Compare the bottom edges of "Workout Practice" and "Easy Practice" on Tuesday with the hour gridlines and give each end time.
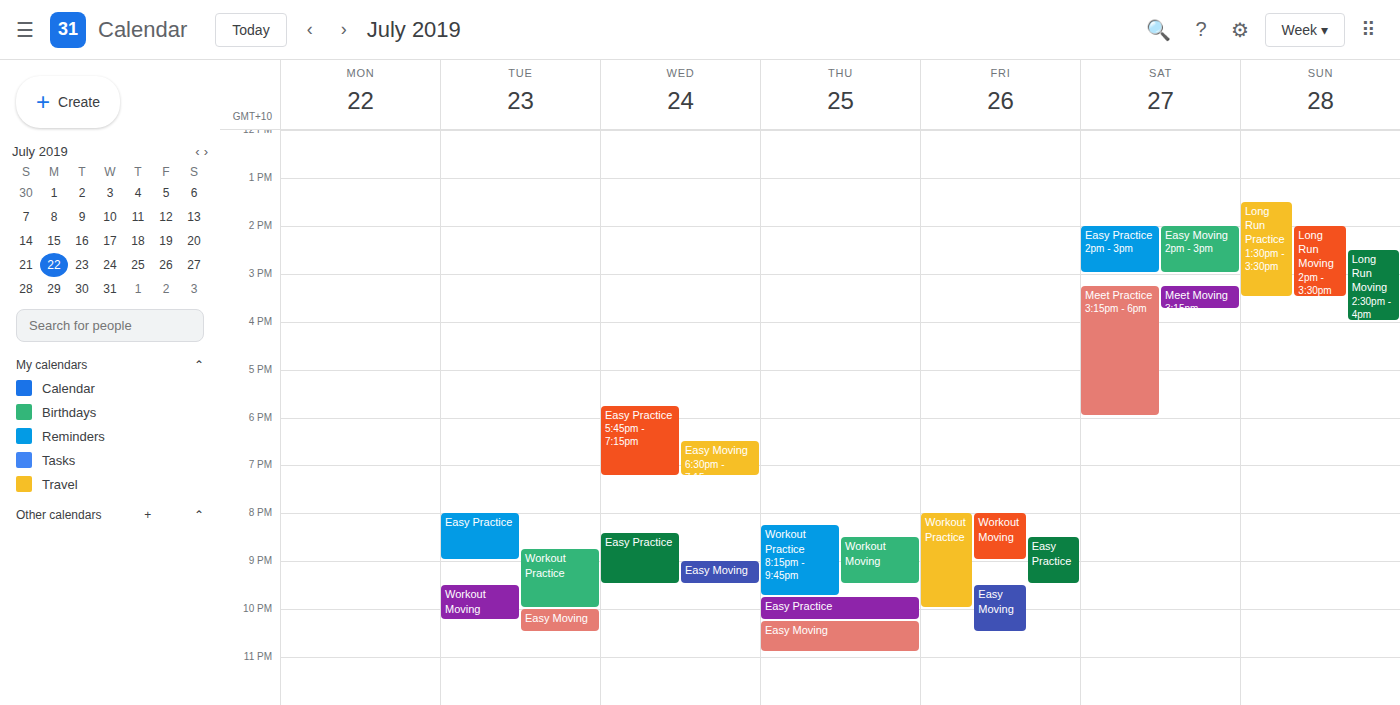
"Workout Practice": 22:00, exactly on the 22:00 line. "Easy Practice": 21:00, exactly on the 21:00 line.